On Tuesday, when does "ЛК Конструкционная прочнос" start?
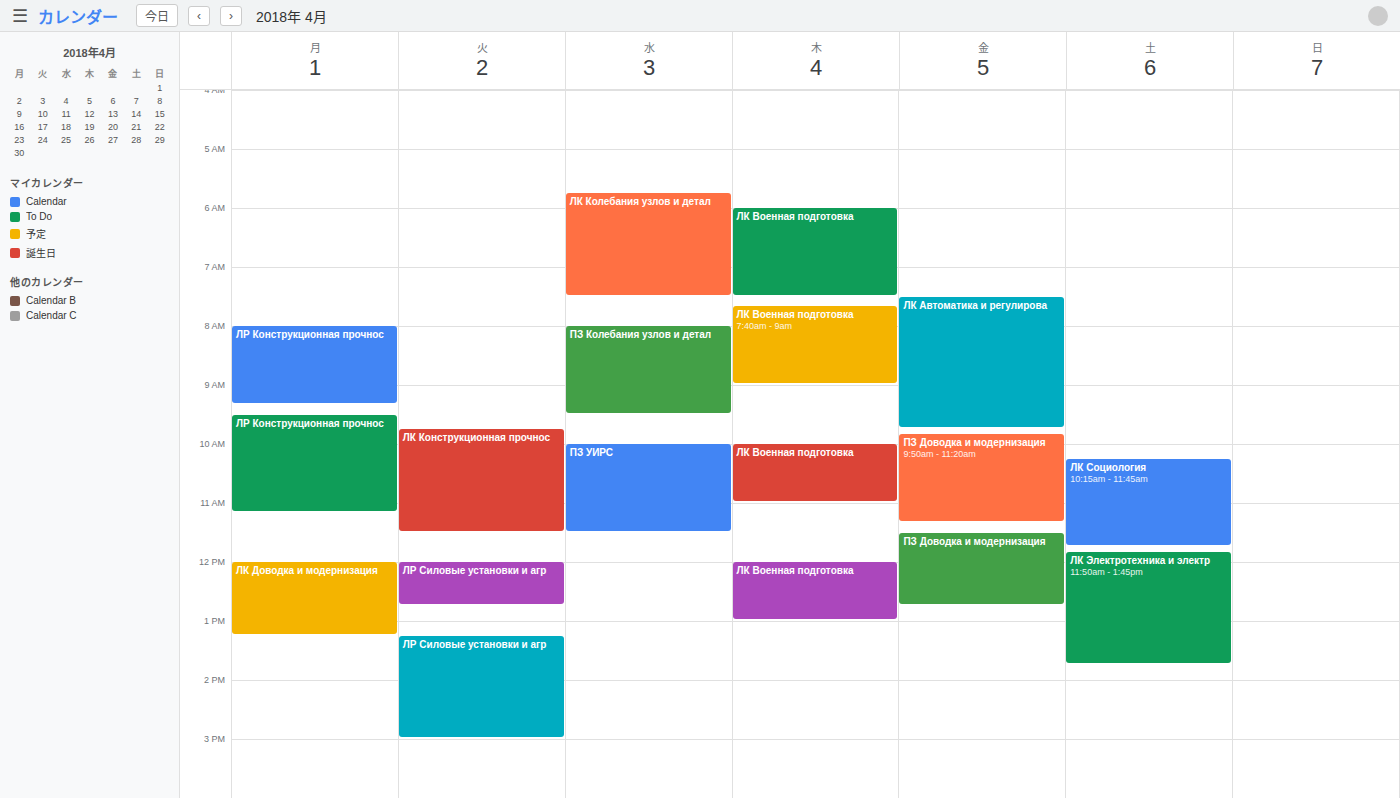
9:45 AM